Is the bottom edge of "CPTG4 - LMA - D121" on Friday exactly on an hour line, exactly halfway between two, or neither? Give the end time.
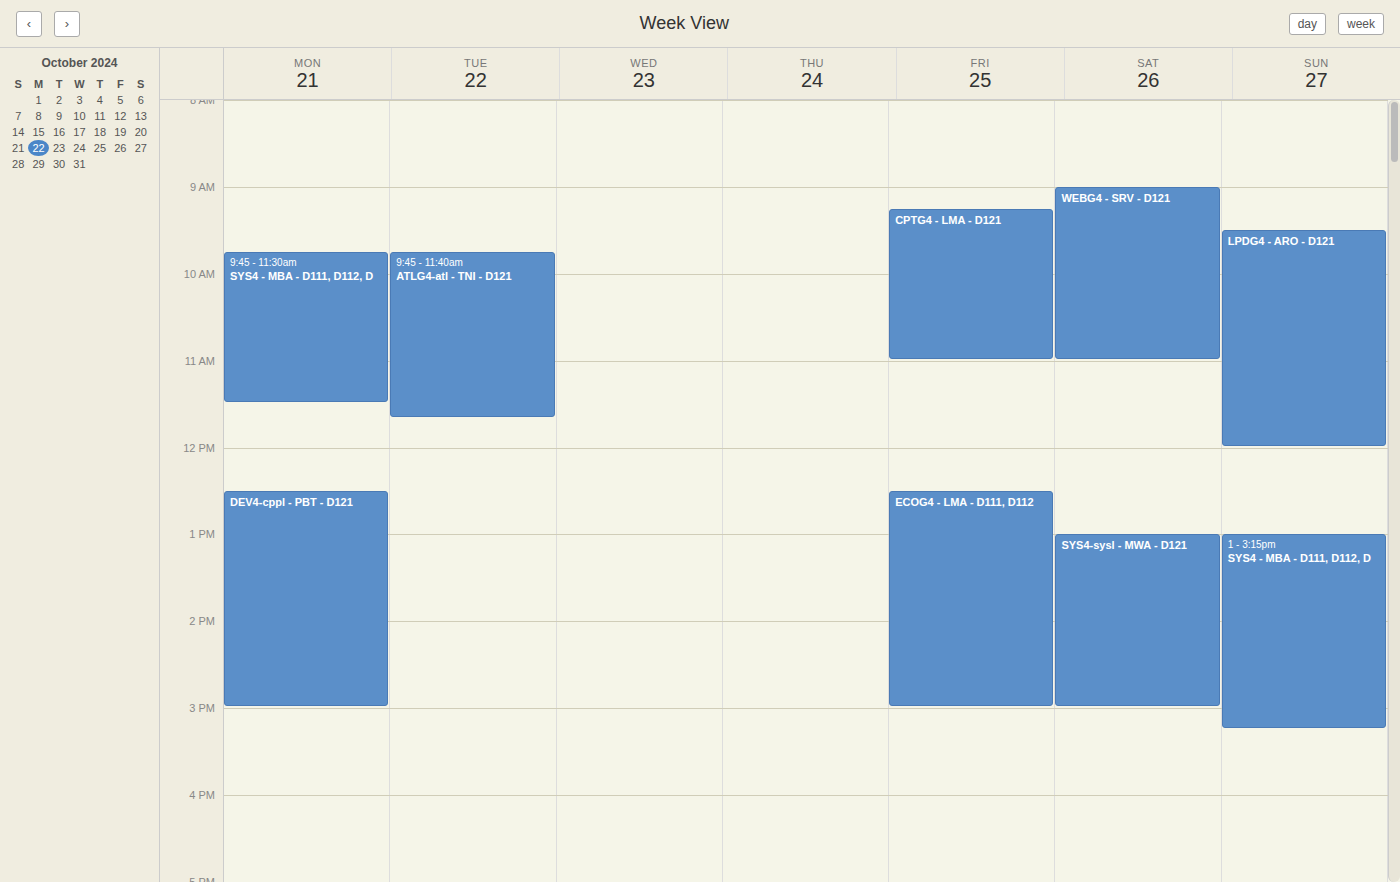
11:00 AM -- exactly on the 11 AM line.